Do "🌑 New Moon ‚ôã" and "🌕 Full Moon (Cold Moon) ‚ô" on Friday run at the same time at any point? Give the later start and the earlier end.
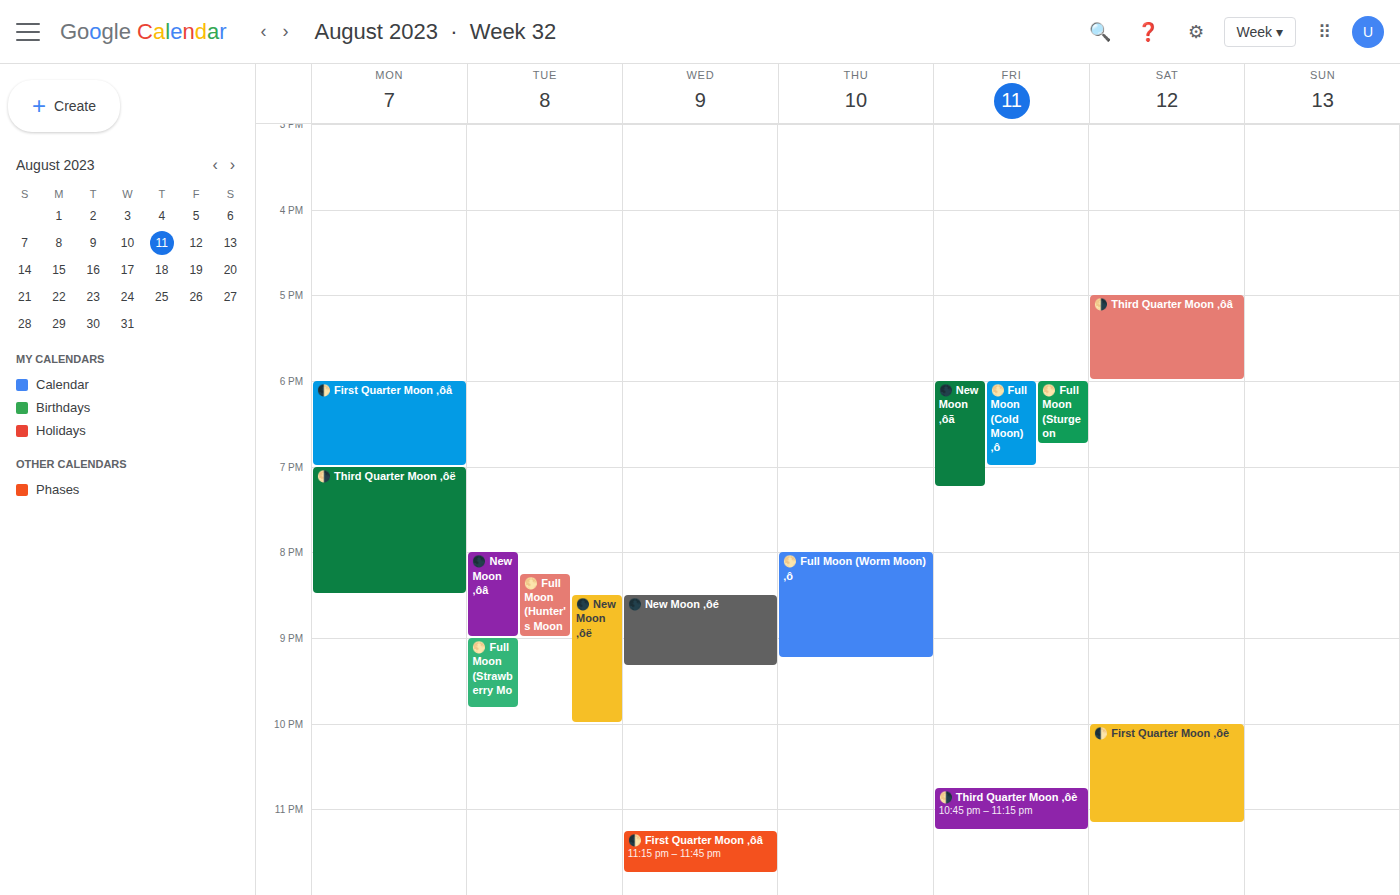
"🌕 Full Moon (Cold Moon) ‚ô" runs 6:00 PM to 7:00 PM, inside "🌑 New Moon ‚ôã" -- they overlap.